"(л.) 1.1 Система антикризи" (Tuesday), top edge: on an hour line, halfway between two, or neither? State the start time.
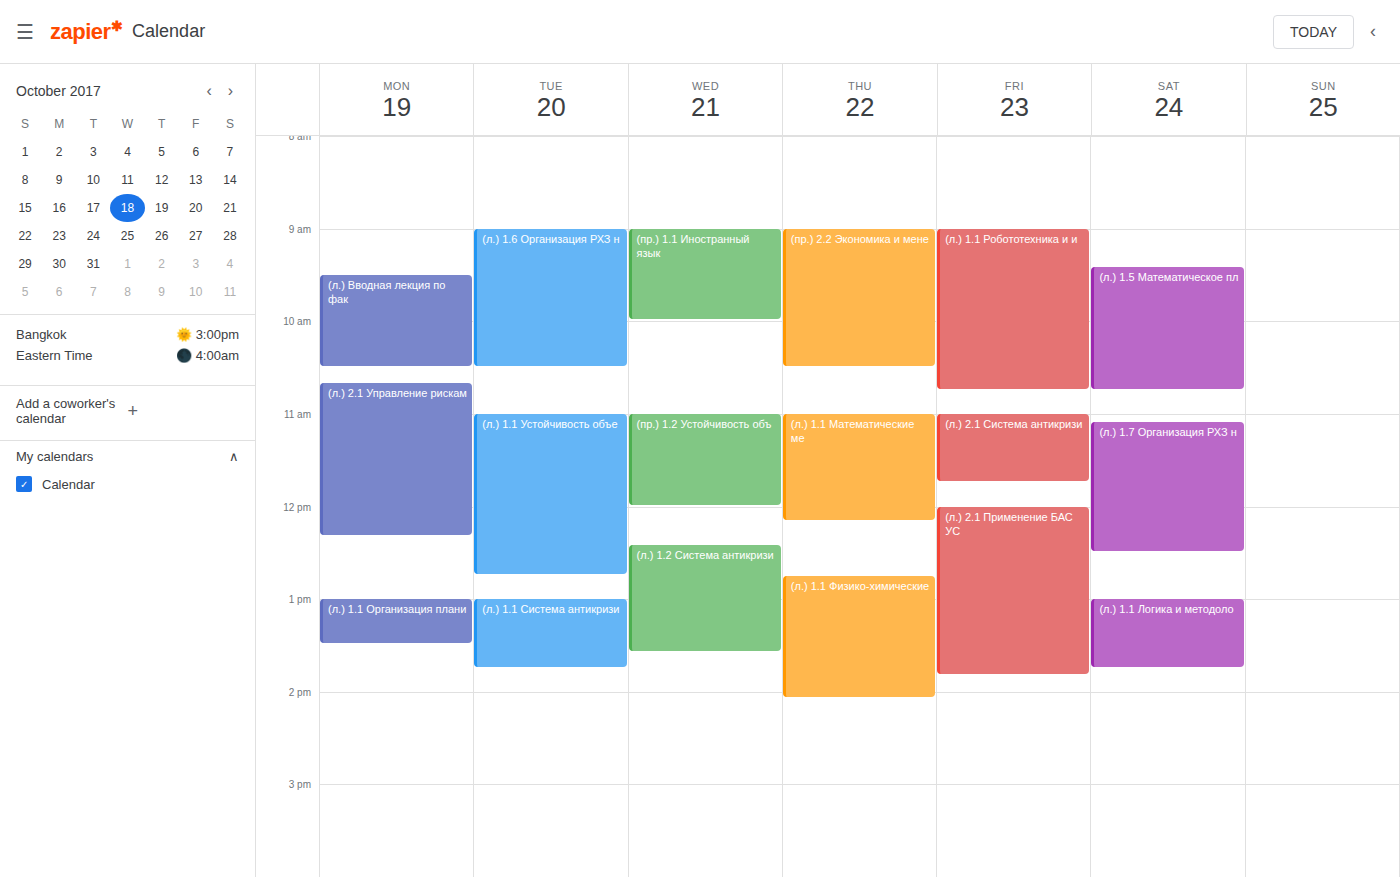
1:00 PM -- exactly on the 1 PM line.